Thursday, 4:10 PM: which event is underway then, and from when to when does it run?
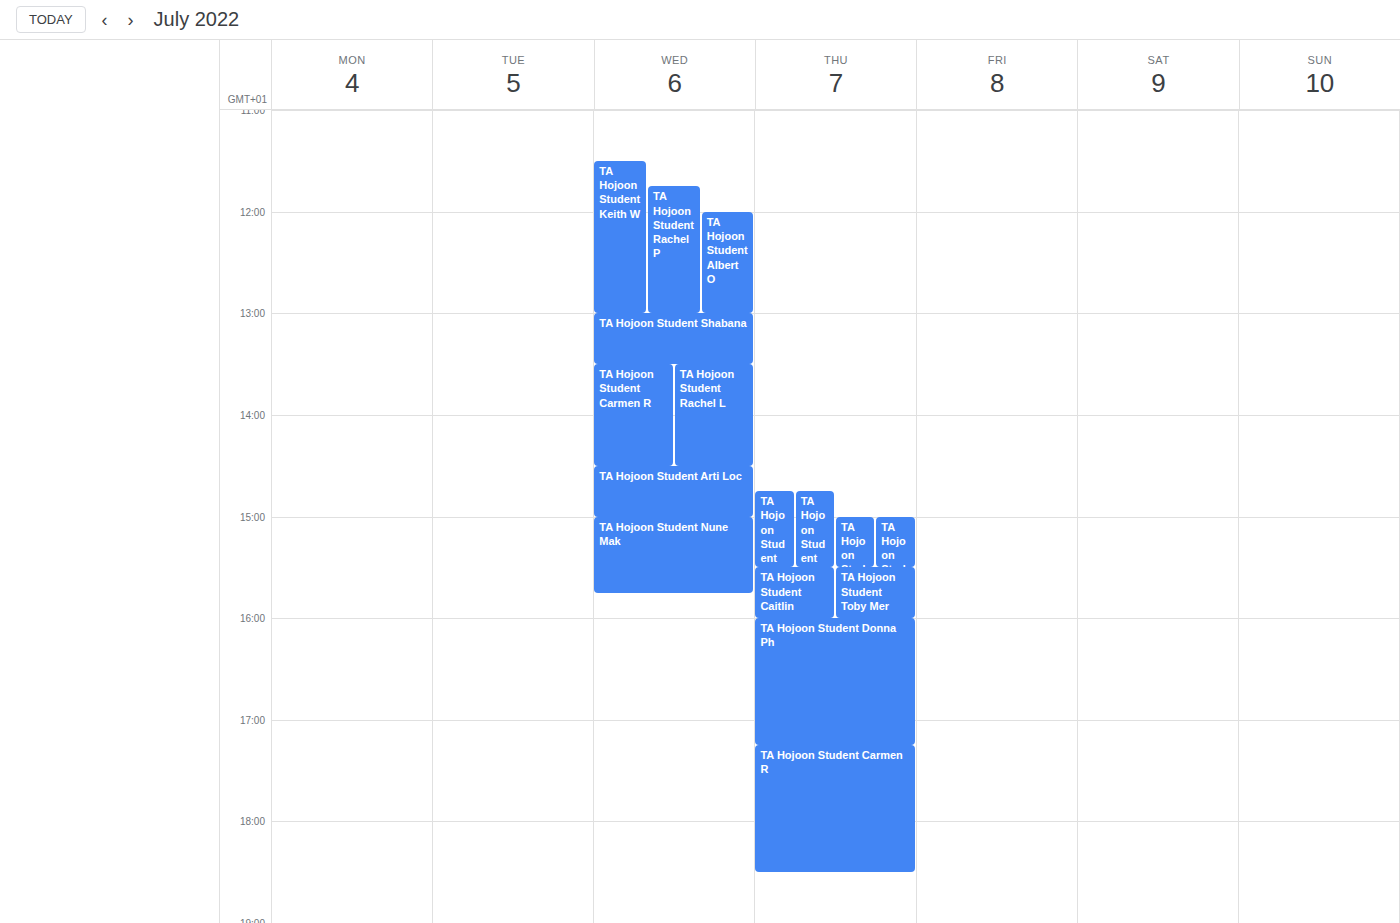
"TA Hojoon Student Donna Ph", 4:00 PM to 5:15 PM